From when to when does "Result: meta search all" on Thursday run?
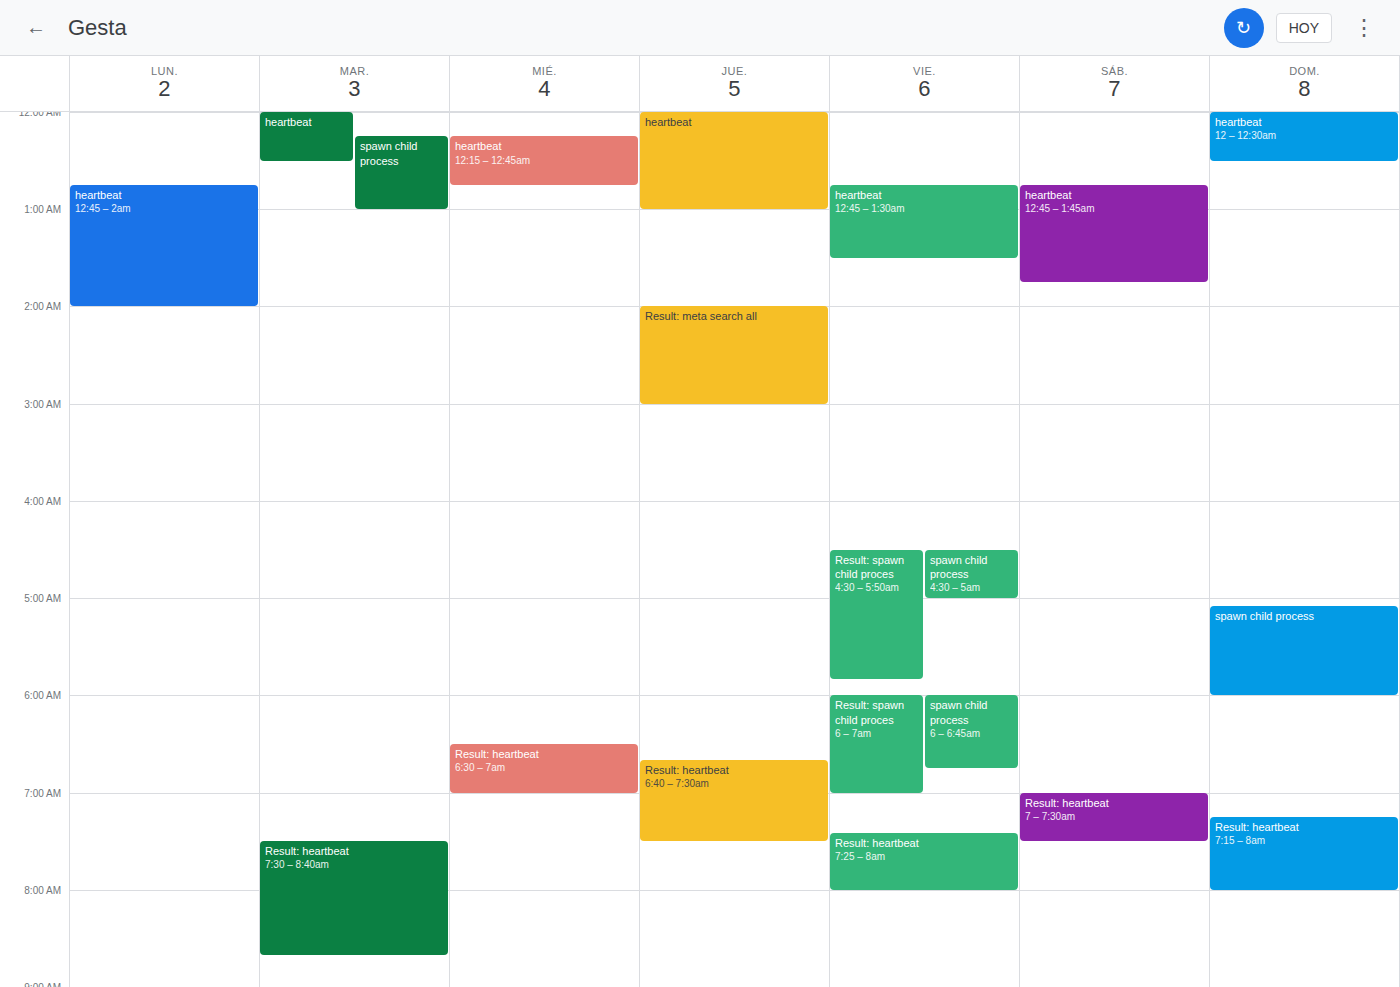
2:00 AM to 3:00 AM